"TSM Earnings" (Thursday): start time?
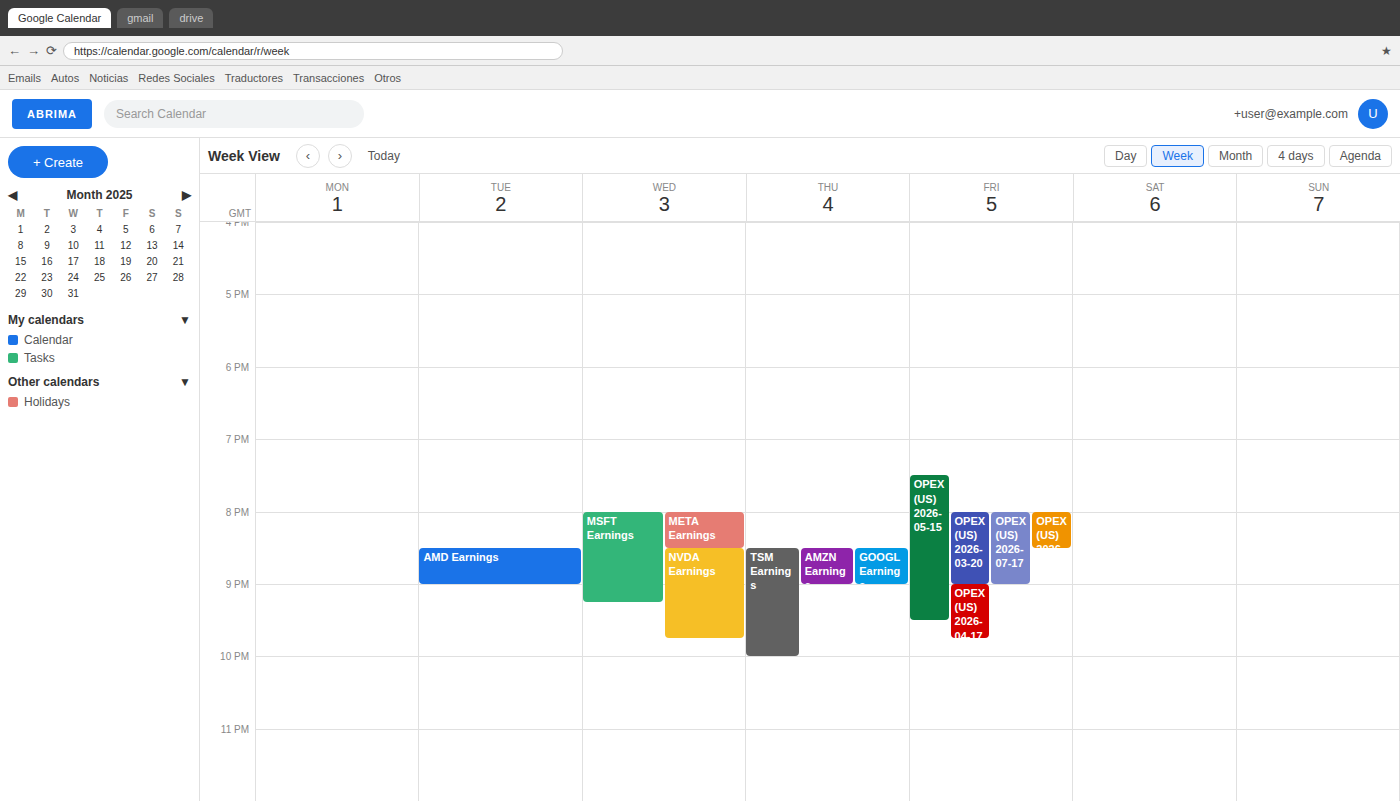
8:30 PM